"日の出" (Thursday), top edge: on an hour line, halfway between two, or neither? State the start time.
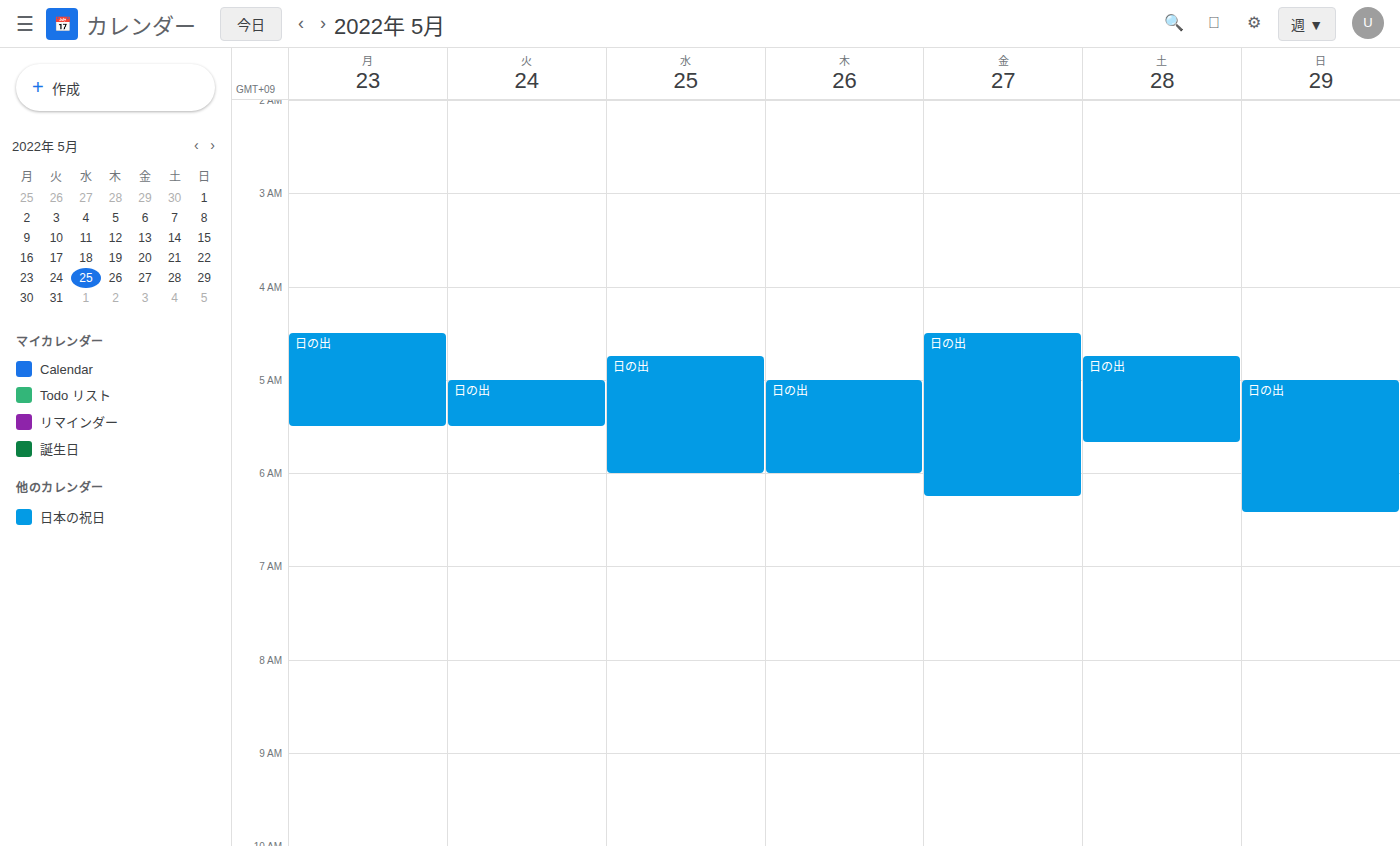
5:00 AM -- exactly on the 5 AM line.